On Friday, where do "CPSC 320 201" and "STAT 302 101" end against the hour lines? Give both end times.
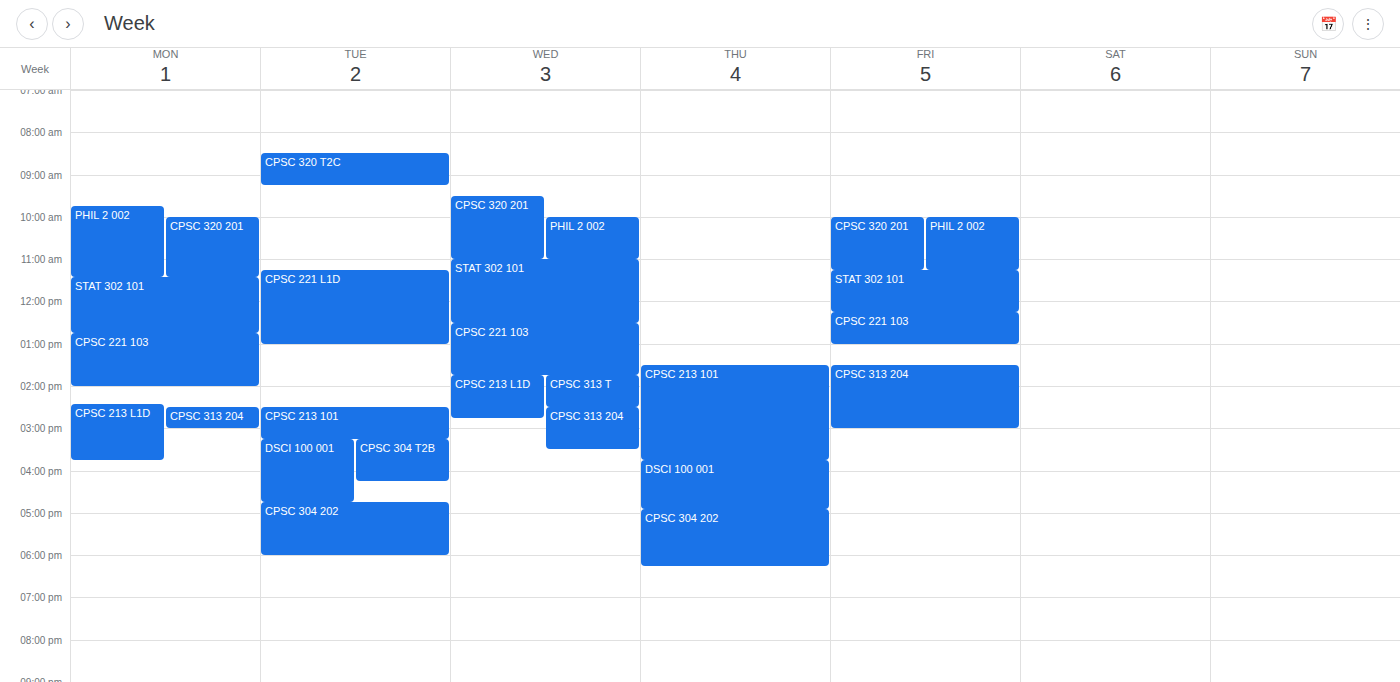
"CPSC 320 201": 11:15 AM, neither: a quarter of the way from the 11 AM line to the 12 PM line. "STAT 302 101": 12:15 PM, neither: a quarter of the way from the 12 PM line to the 1 PM line.